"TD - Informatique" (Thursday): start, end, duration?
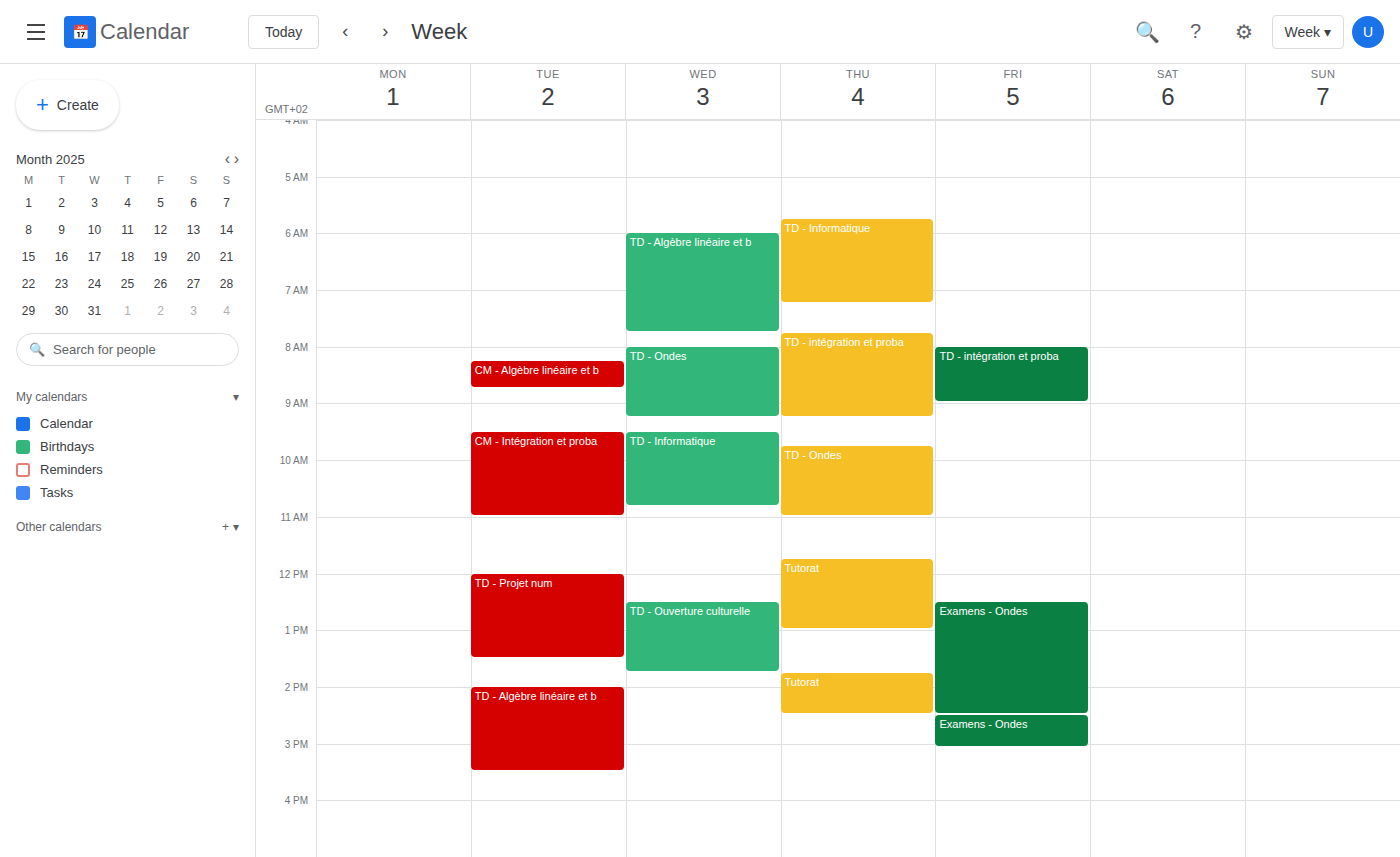
5:45 AM to 7:15 AM, 1 hour 30 minutes